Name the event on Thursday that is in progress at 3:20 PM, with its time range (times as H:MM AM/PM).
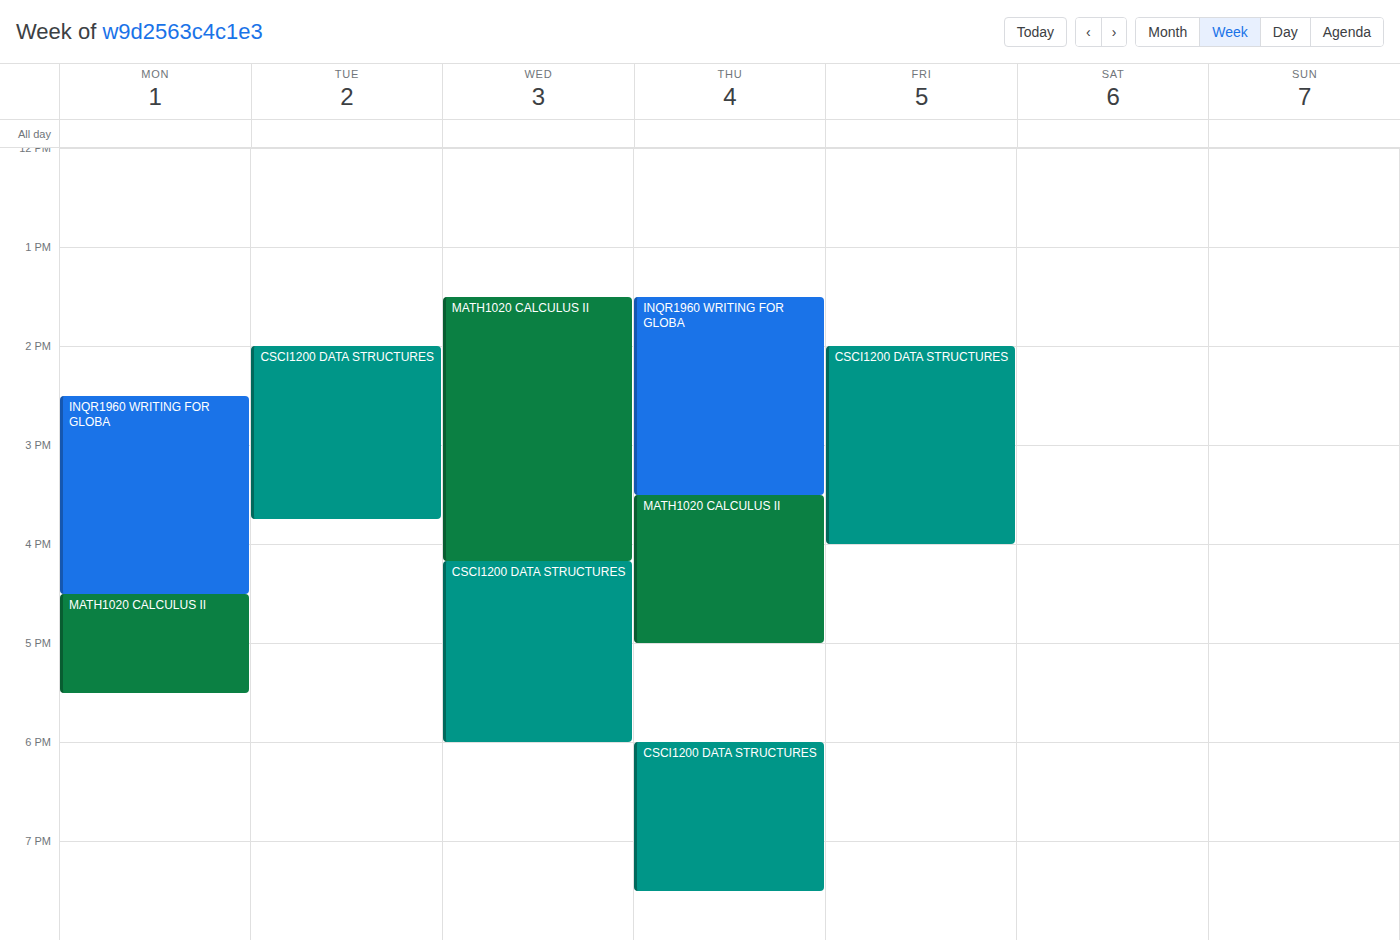
"INQR1960 WRITING FOR GLOBA", 1:30 PM to 3:30 PM